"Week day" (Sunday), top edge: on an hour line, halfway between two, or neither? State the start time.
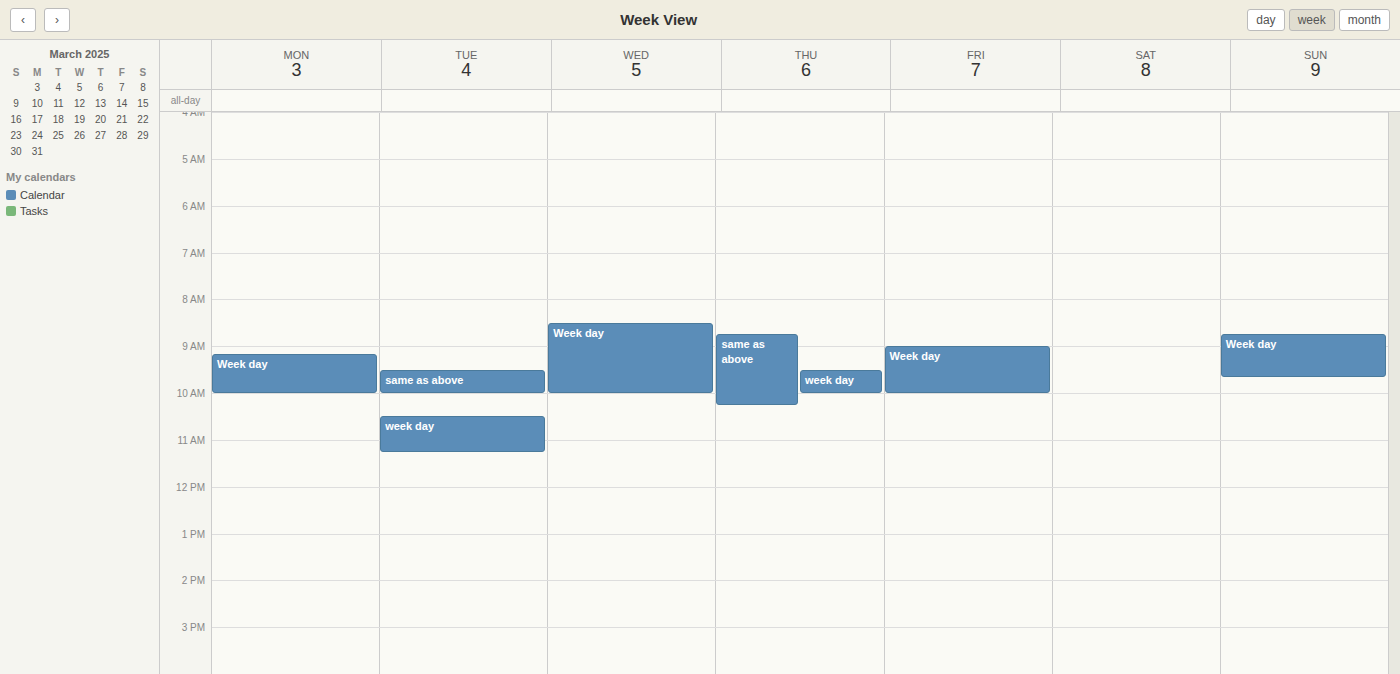
8:45 AM -- neither: three quarters of the way from the 8 AM line to the 9 AM line.